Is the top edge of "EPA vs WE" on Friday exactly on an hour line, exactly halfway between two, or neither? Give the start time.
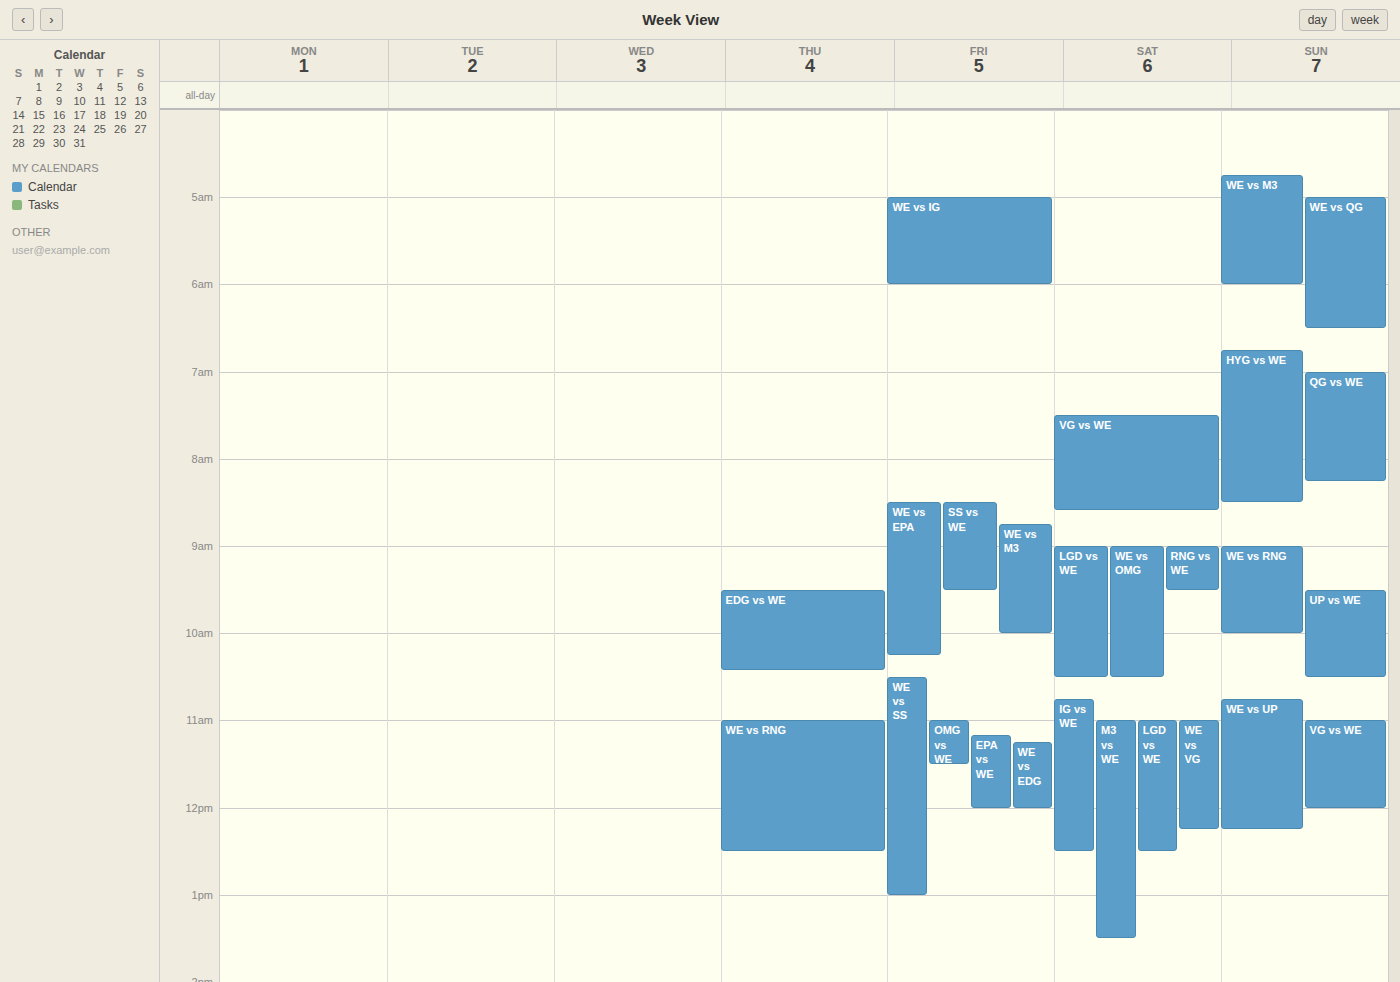
11:10 AM -- neither: 10 minutes below the 11 AM line and 50 minutes above the 12 PM line.